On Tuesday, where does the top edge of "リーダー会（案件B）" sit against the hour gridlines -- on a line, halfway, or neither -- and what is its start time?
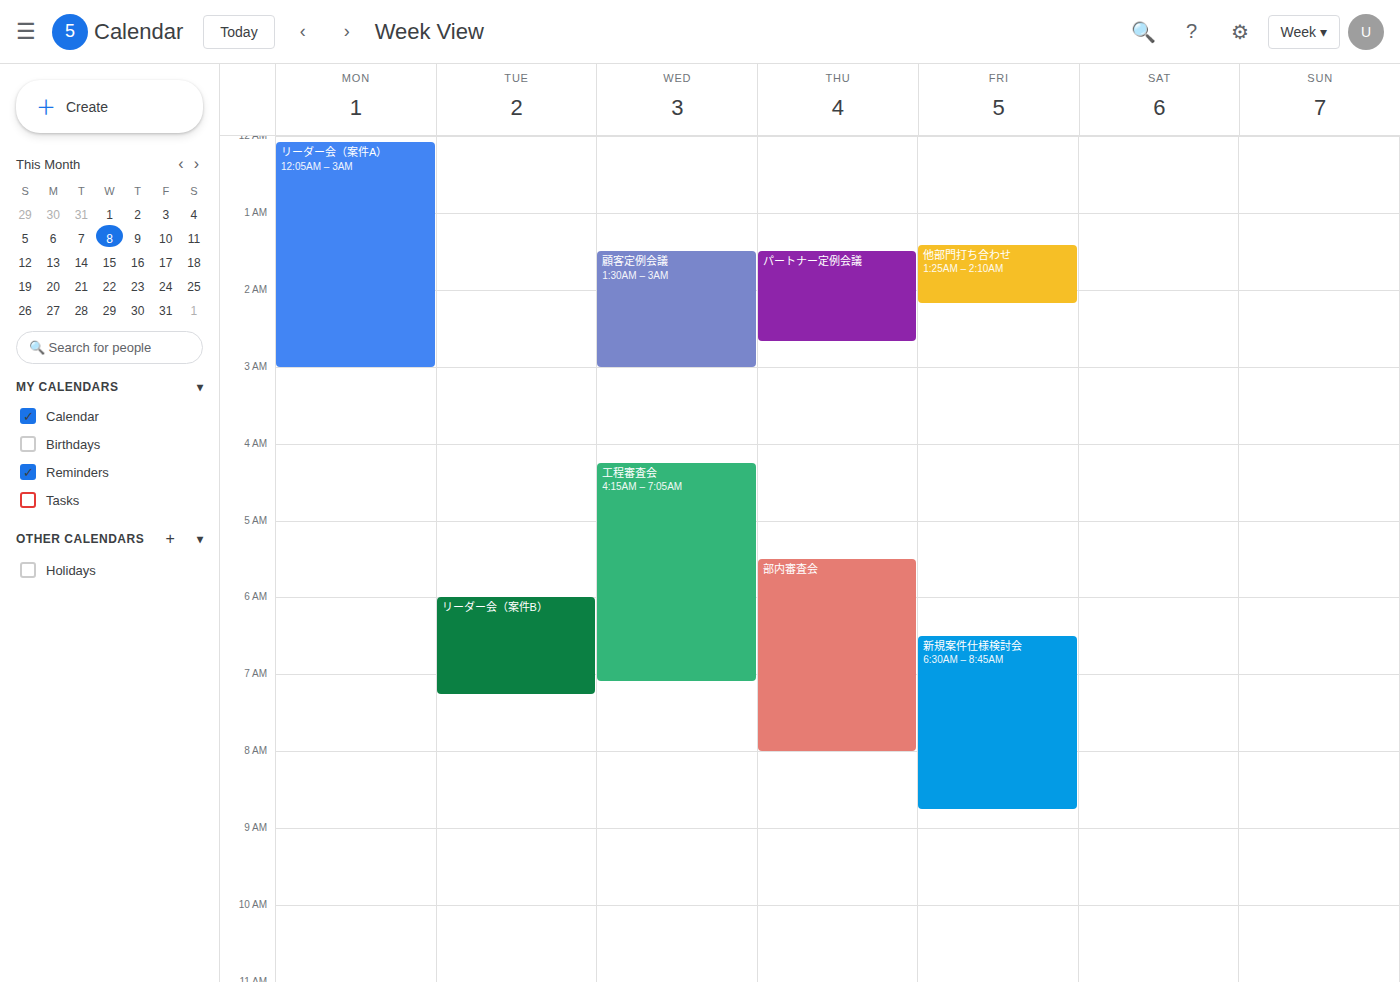
06:00 -- exactly on the 06:00 line.